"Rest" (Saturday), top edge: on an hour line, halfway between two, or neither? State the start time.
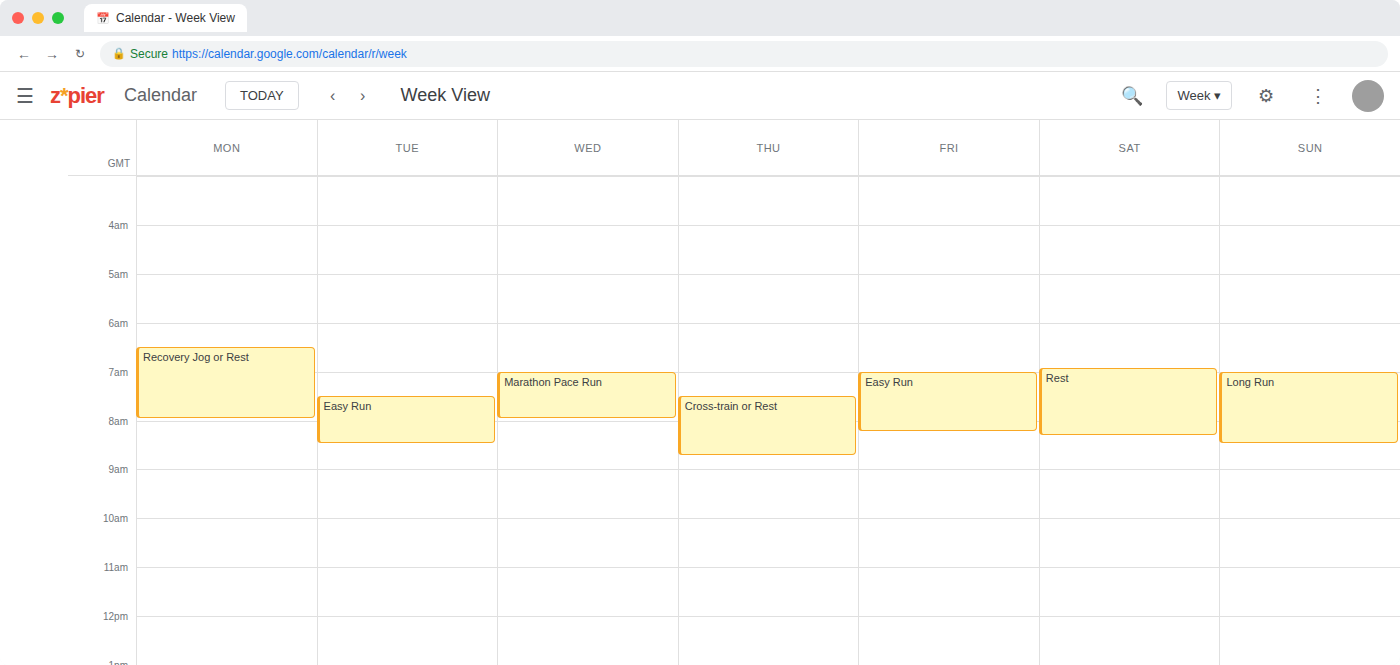
06:55 -- neither: 55 minutes below the 06:00 line and 5 minutes above the 07:00 line.